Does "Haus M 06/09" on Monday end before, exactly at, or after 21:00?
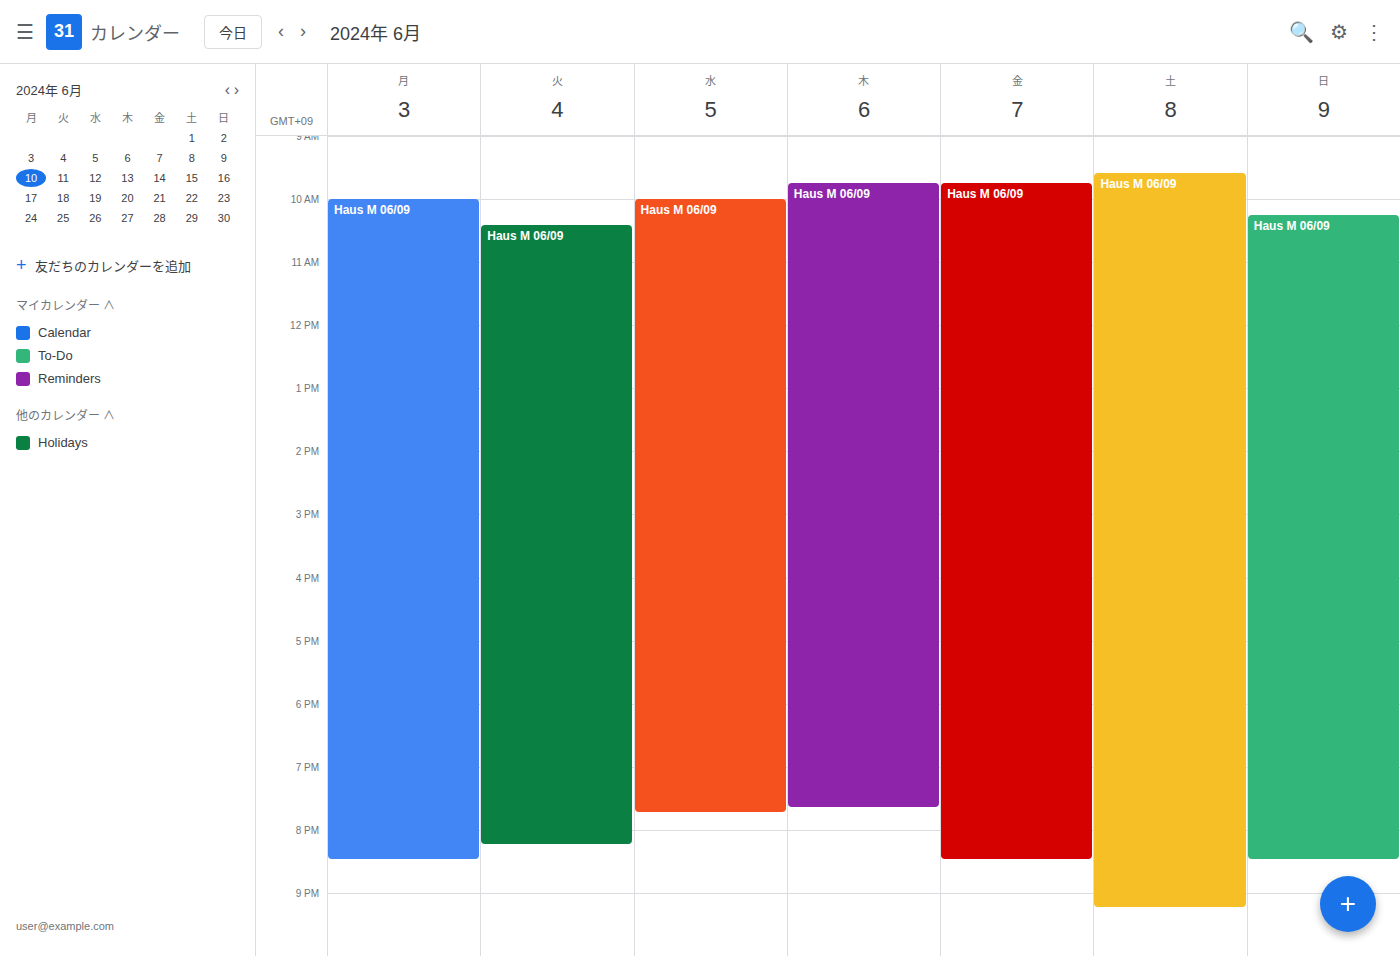
20:30 -- before 21:00, 30 minutes above the 21:00 line.